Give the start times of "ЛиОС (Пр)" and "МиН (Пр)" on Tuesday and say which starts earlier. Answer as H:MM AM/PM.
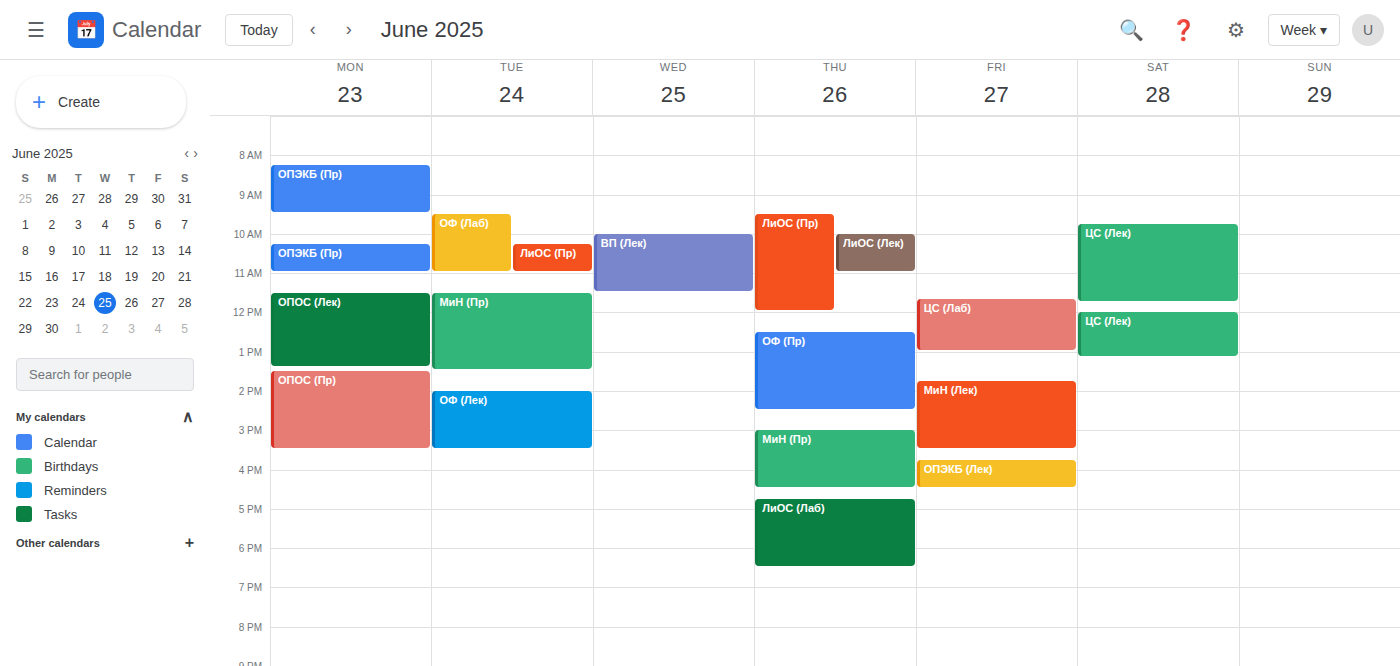
"ЛиОС (Пр)" 10:15 AM; "МиН (Пр)" 11:30 AM.